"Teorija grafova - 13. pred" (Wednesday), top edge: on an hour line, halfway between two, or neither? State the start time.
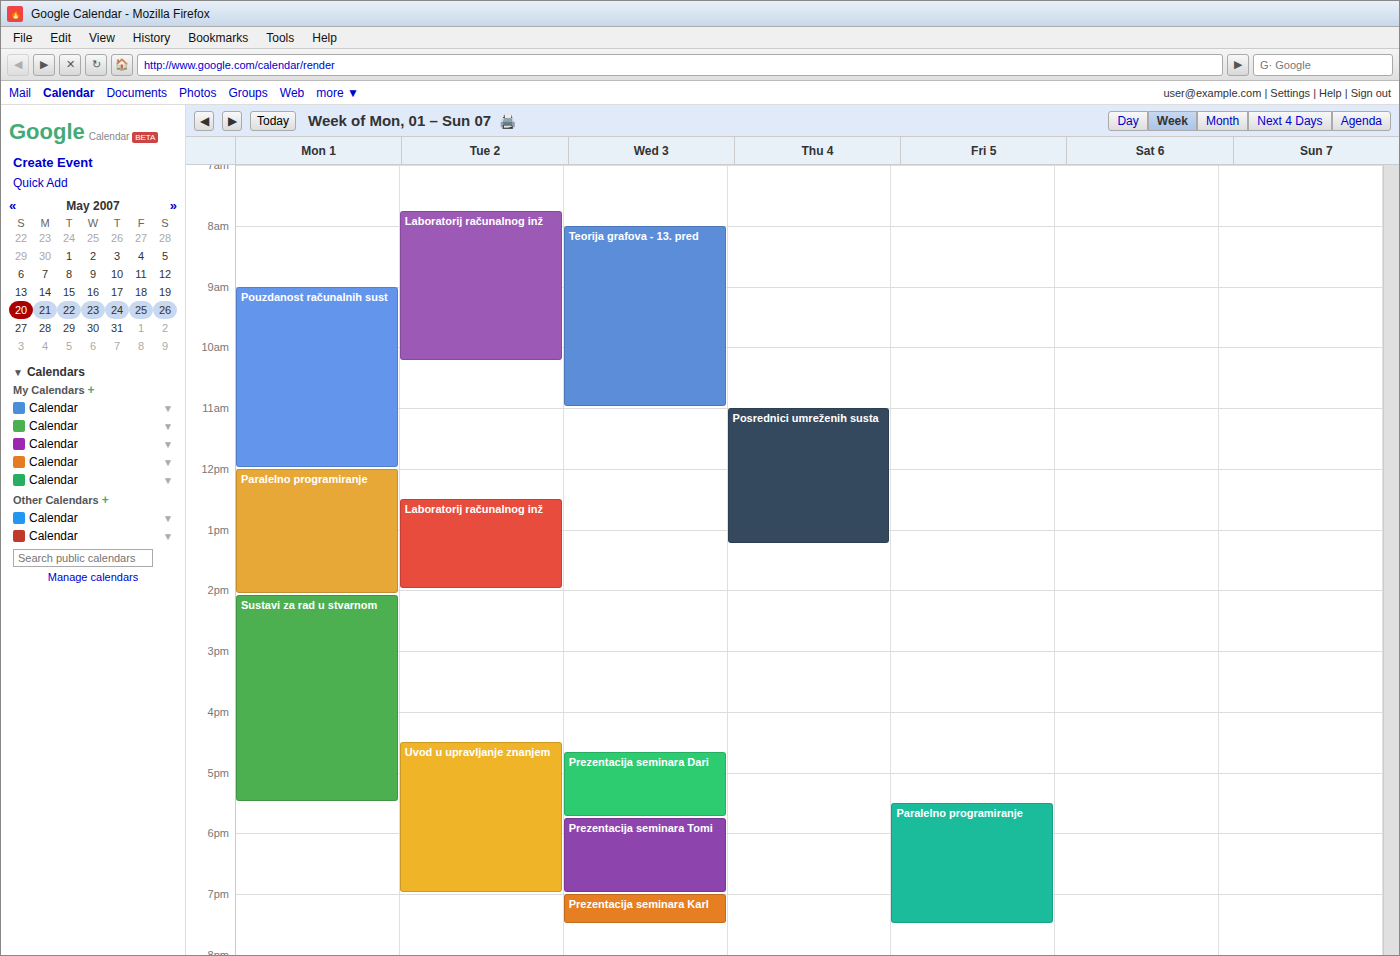
8:00 AM -- exactly on the 8 AM line.